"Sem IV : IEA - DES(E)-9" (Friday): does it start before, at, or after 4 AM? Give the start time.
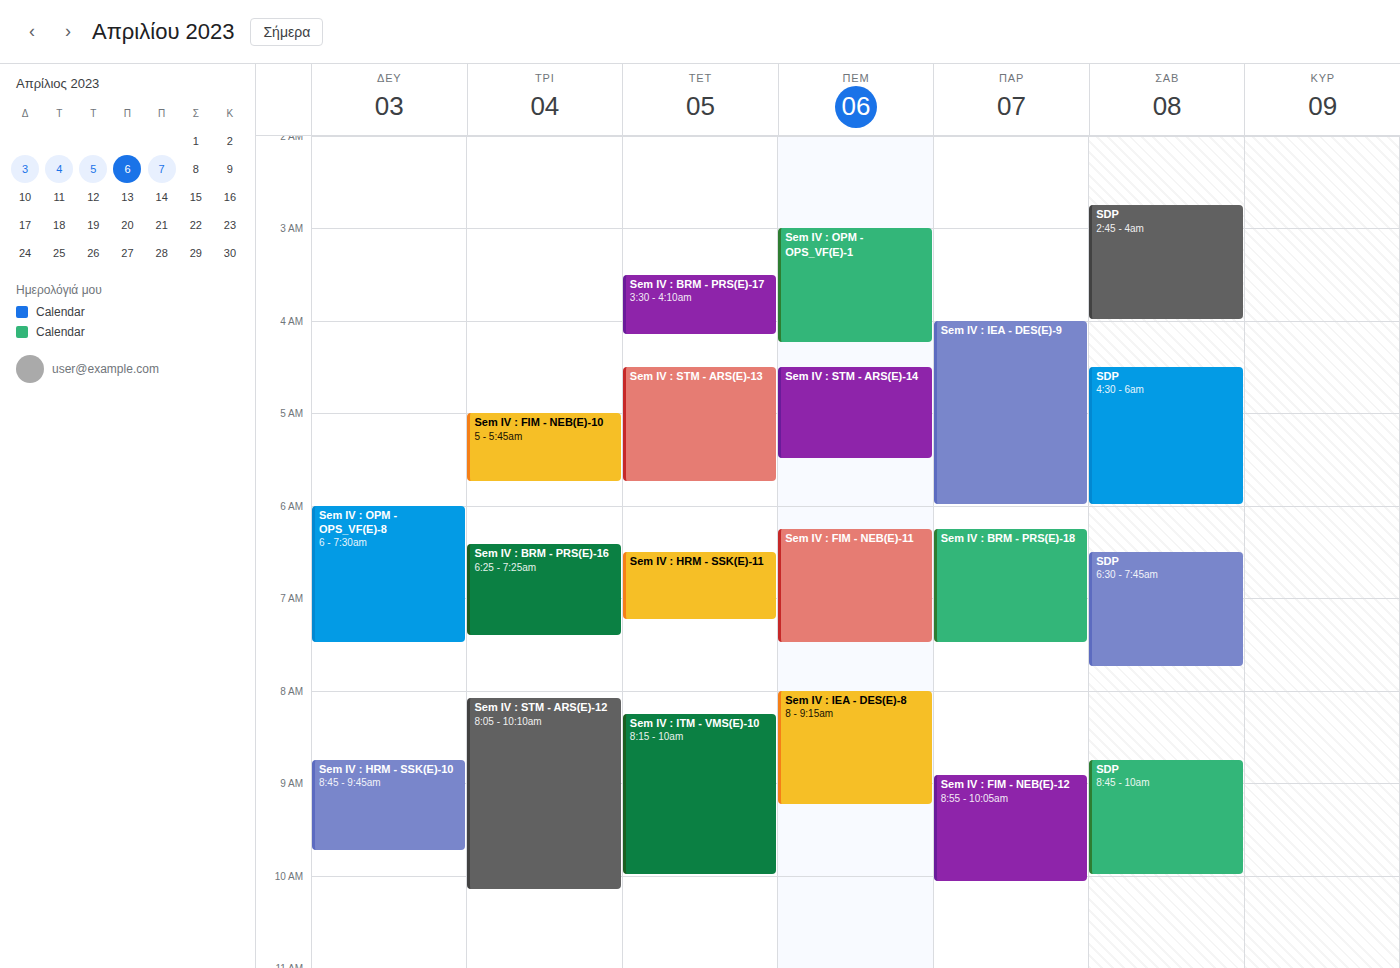
4:00 AM -- exactly at 4 AM, on the 4 AM line.